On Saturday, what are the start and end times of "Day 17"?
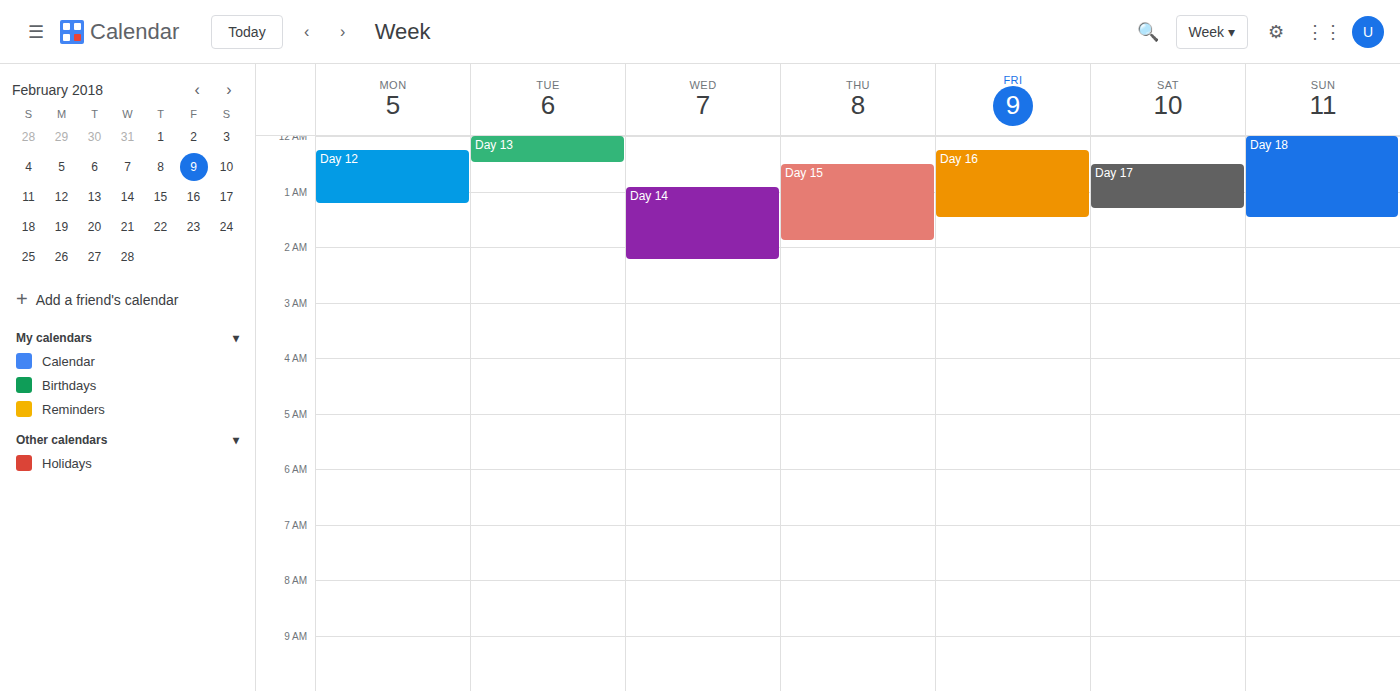
12:30 AM to 1:20 AM